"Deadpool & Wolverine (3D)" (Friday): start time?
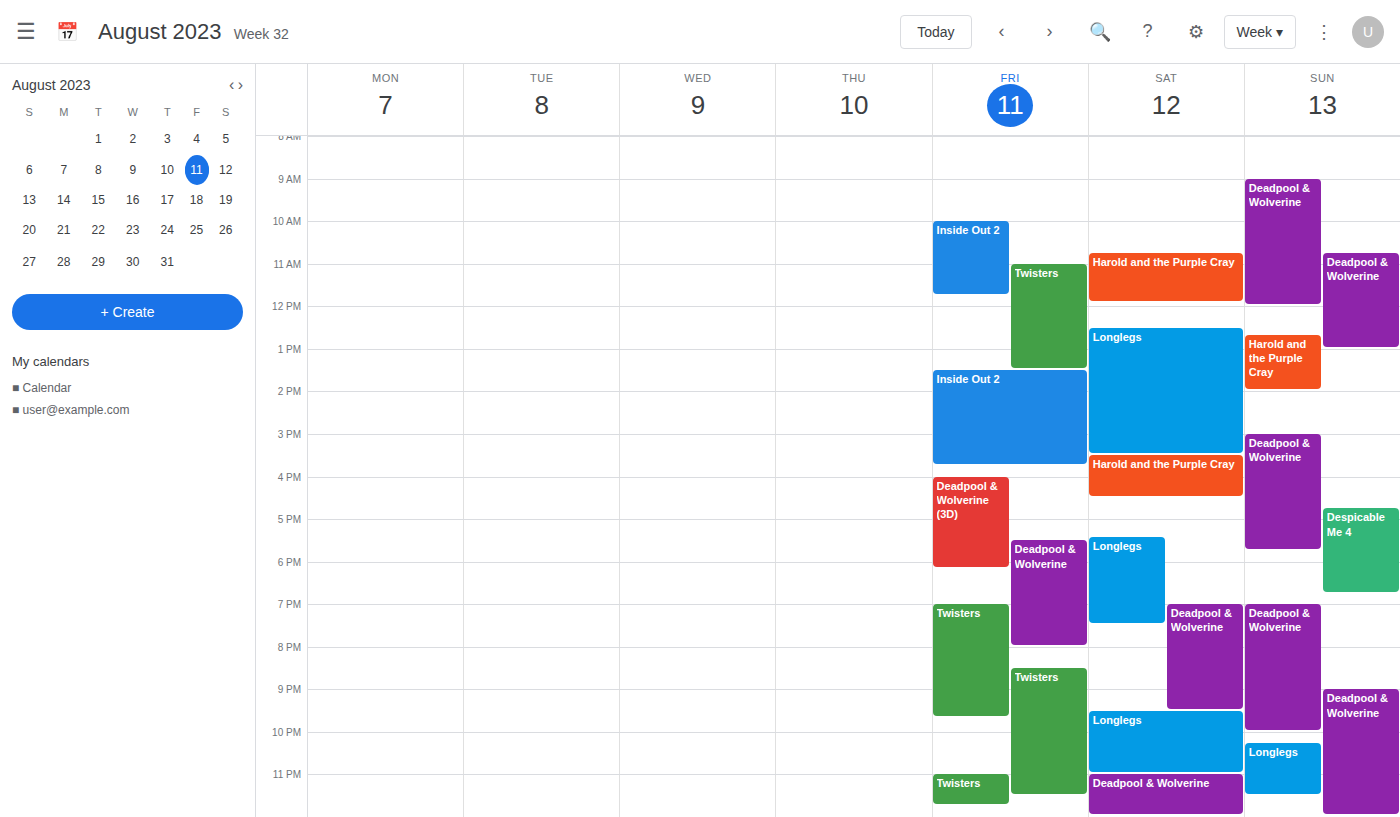
4:00 PM